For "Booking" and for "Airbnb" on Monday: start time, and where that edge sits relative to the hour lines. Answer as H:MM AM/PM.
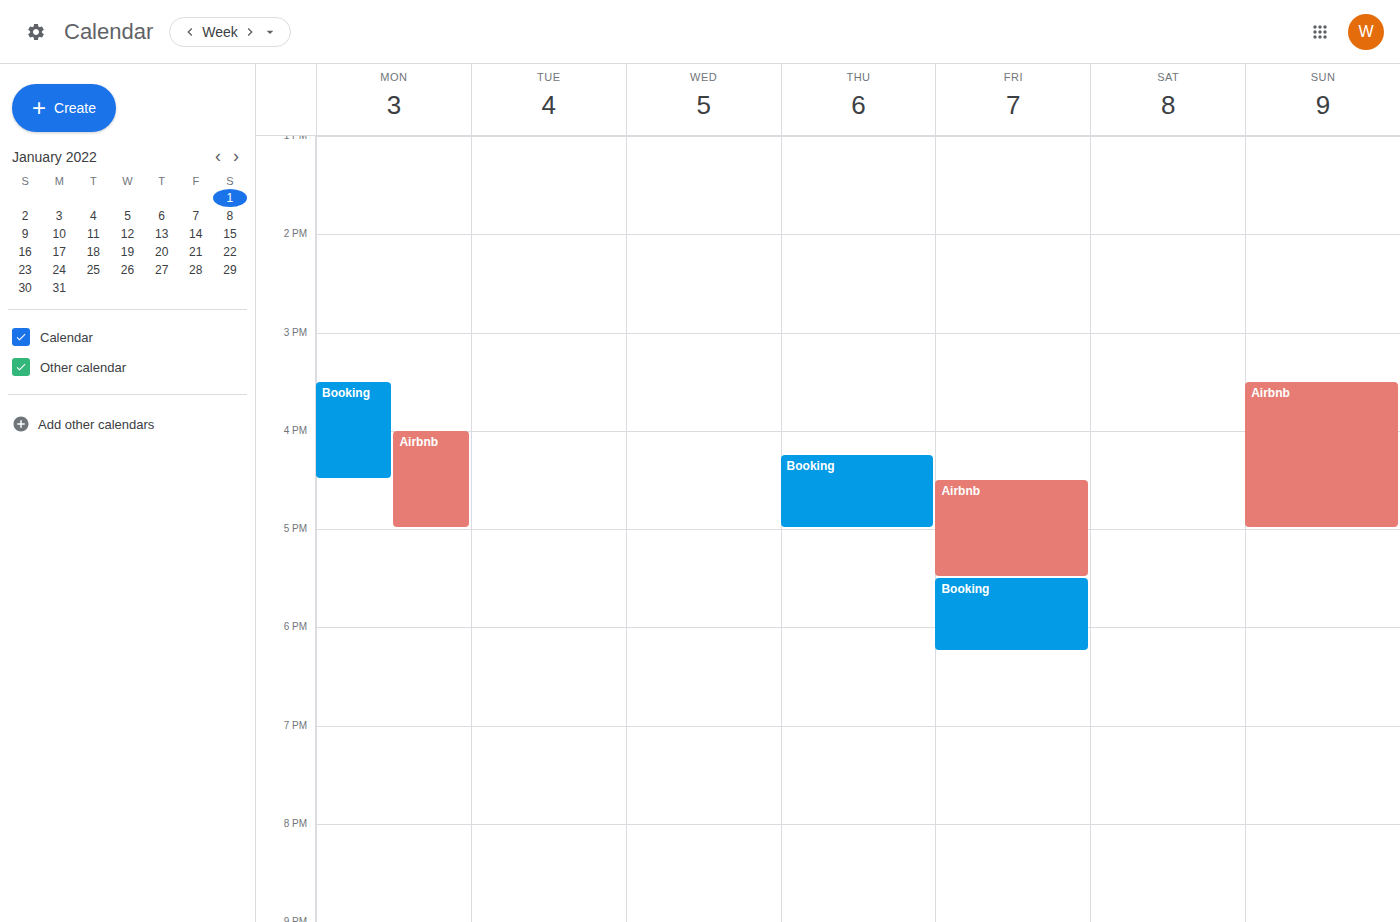
"Booking": 3:30 PM, halfway between the 3 PM and 4 PM lines. "Airbnb": 4:00 PM, exactly on the 4 PM line.